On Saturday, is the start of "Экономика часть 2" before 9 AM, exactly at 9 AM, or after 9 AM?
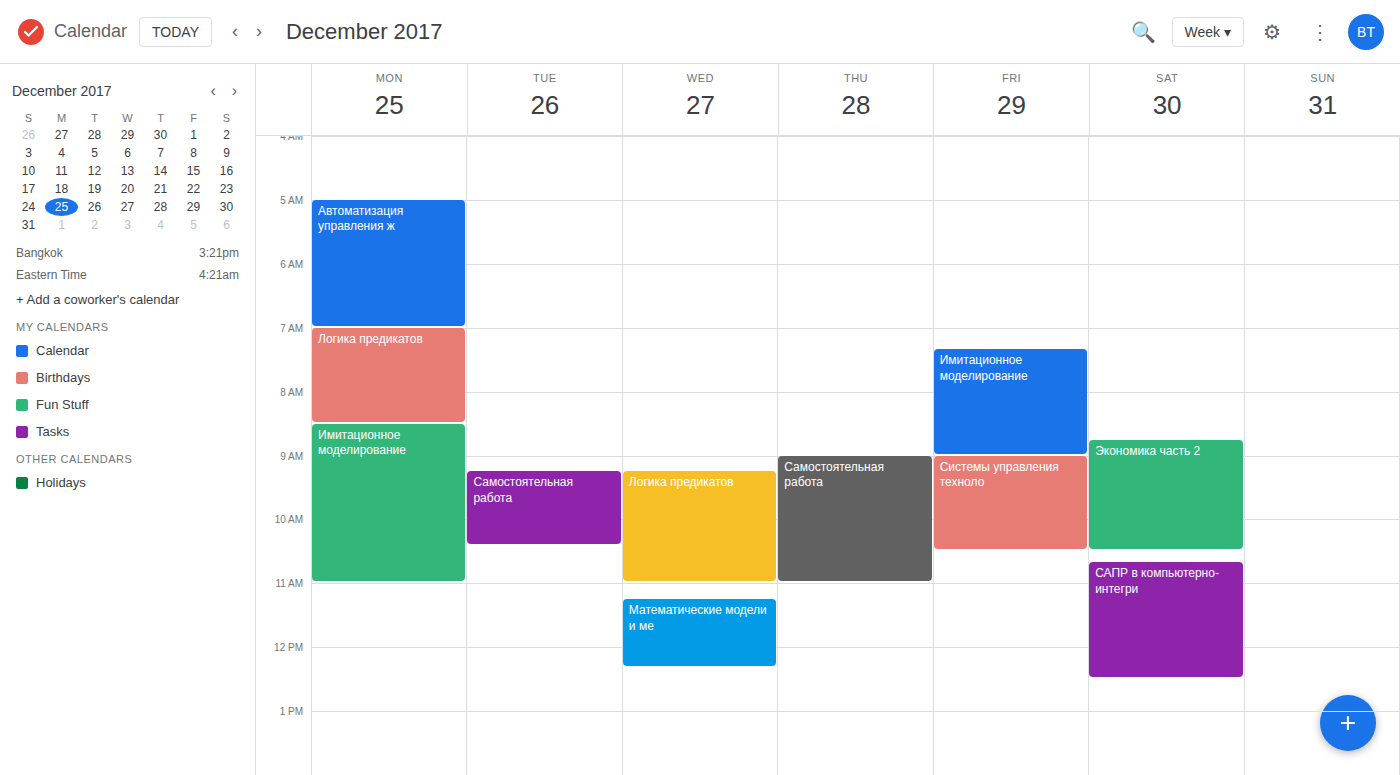
8:45 AM -- before 9 AM, 15 minutes above the 9 AM line.